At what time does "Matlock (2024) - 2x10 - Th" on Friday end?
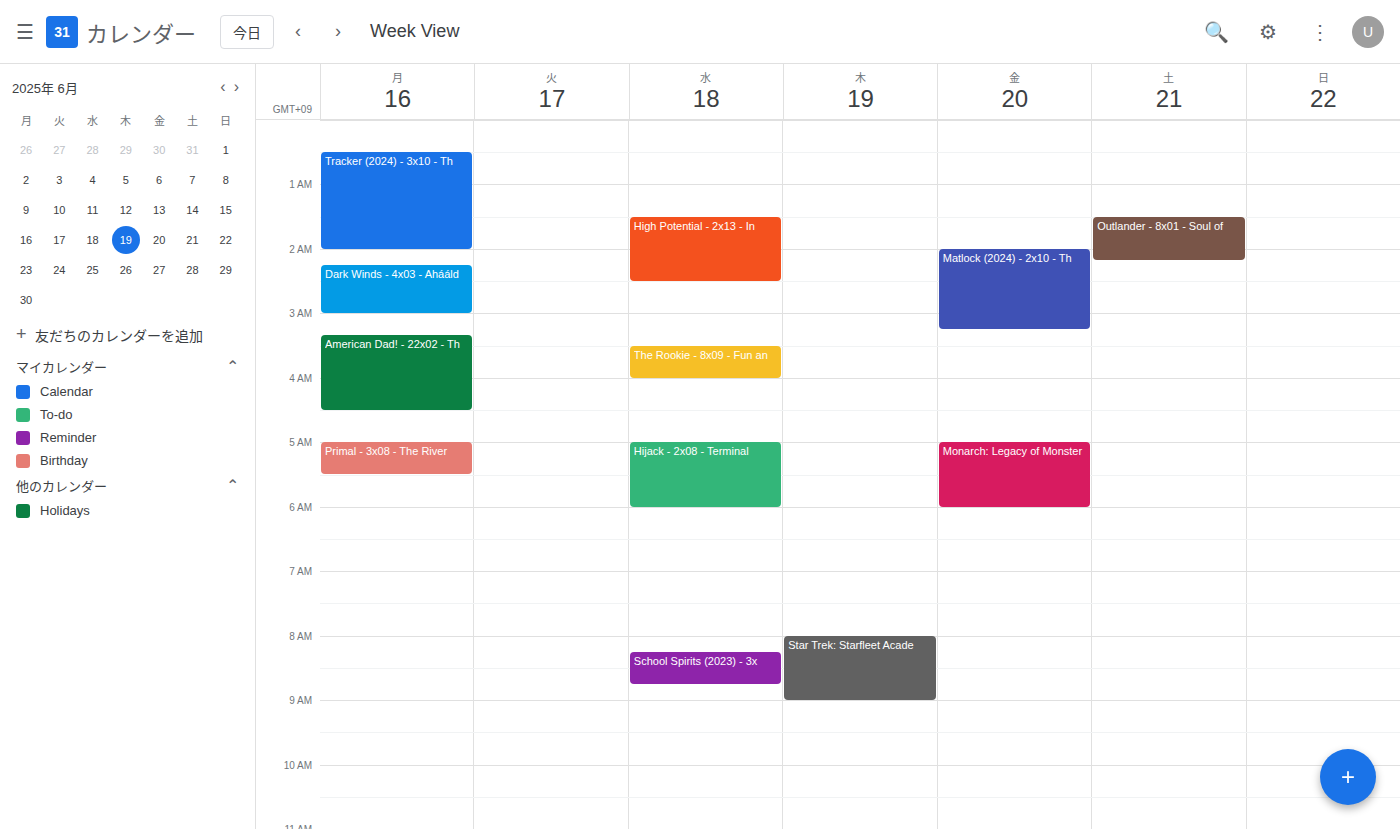
3:15 AM